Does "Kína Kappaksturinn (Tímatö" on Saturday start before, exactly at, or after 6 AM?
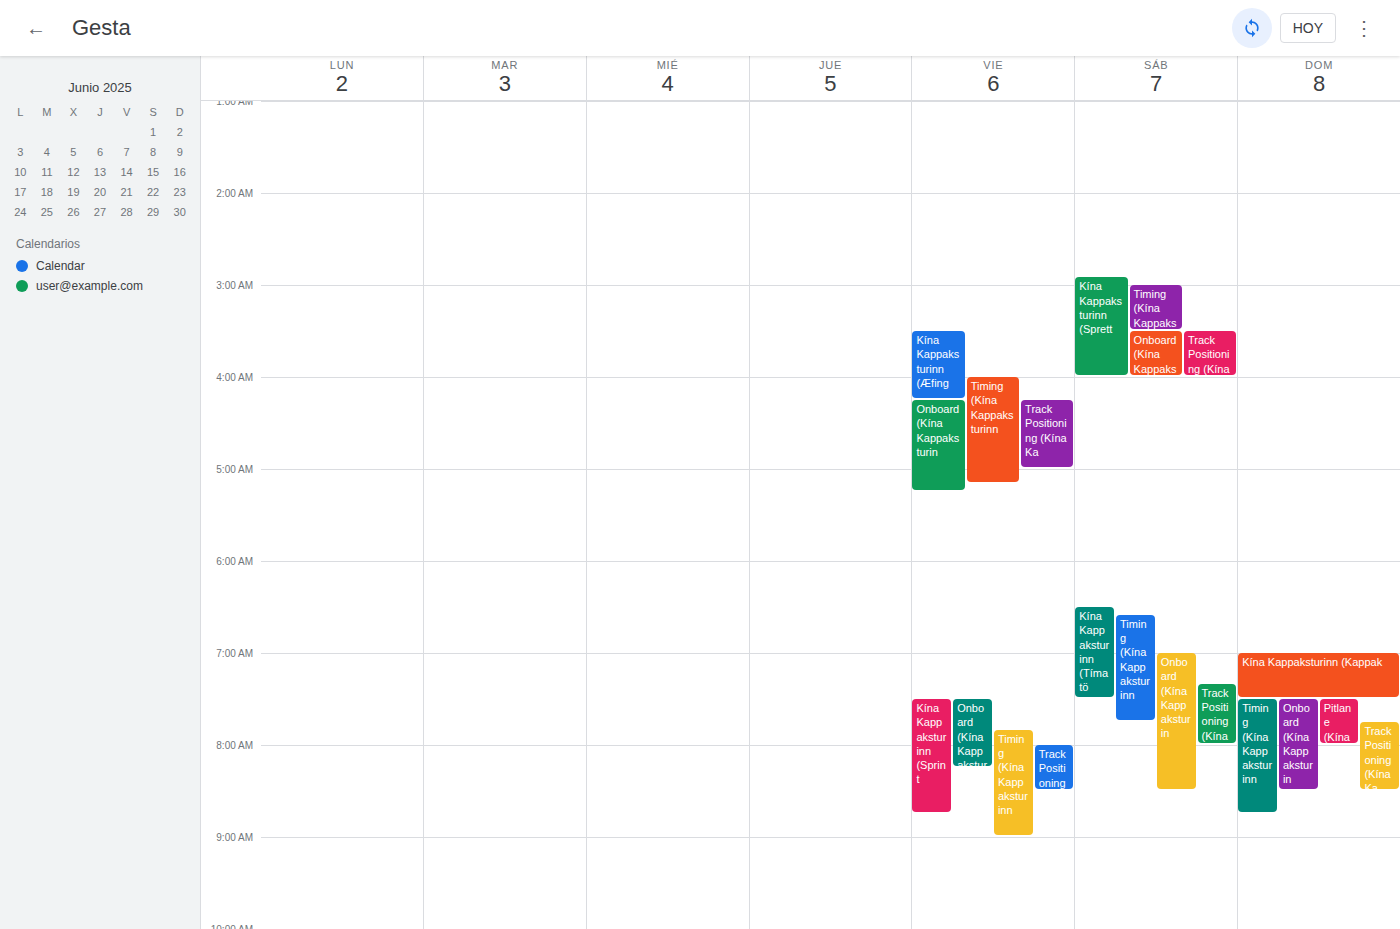
6:30 AM -- after 6 AM, 30 minutes below the 6 AM line.